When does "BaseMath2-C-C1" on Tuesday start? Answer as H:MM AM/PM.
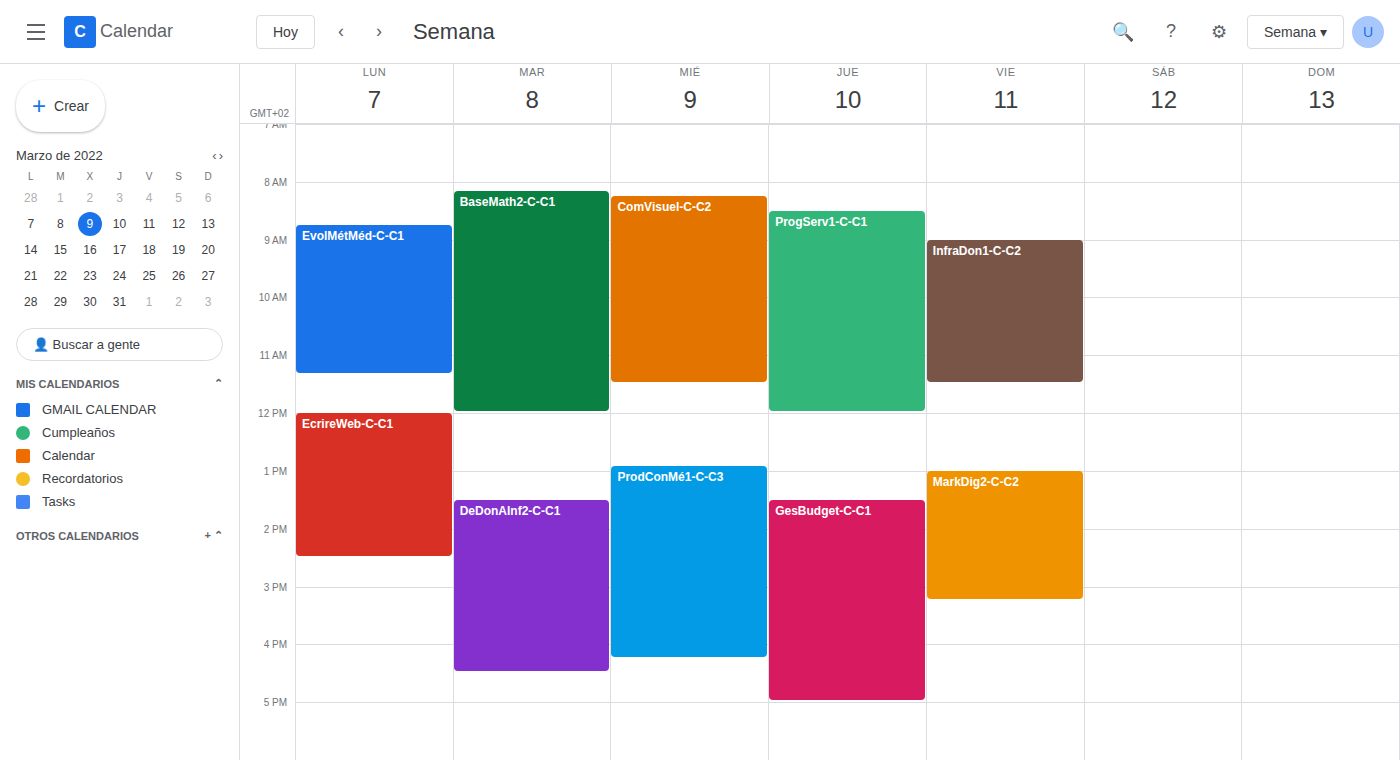
8:10 AM